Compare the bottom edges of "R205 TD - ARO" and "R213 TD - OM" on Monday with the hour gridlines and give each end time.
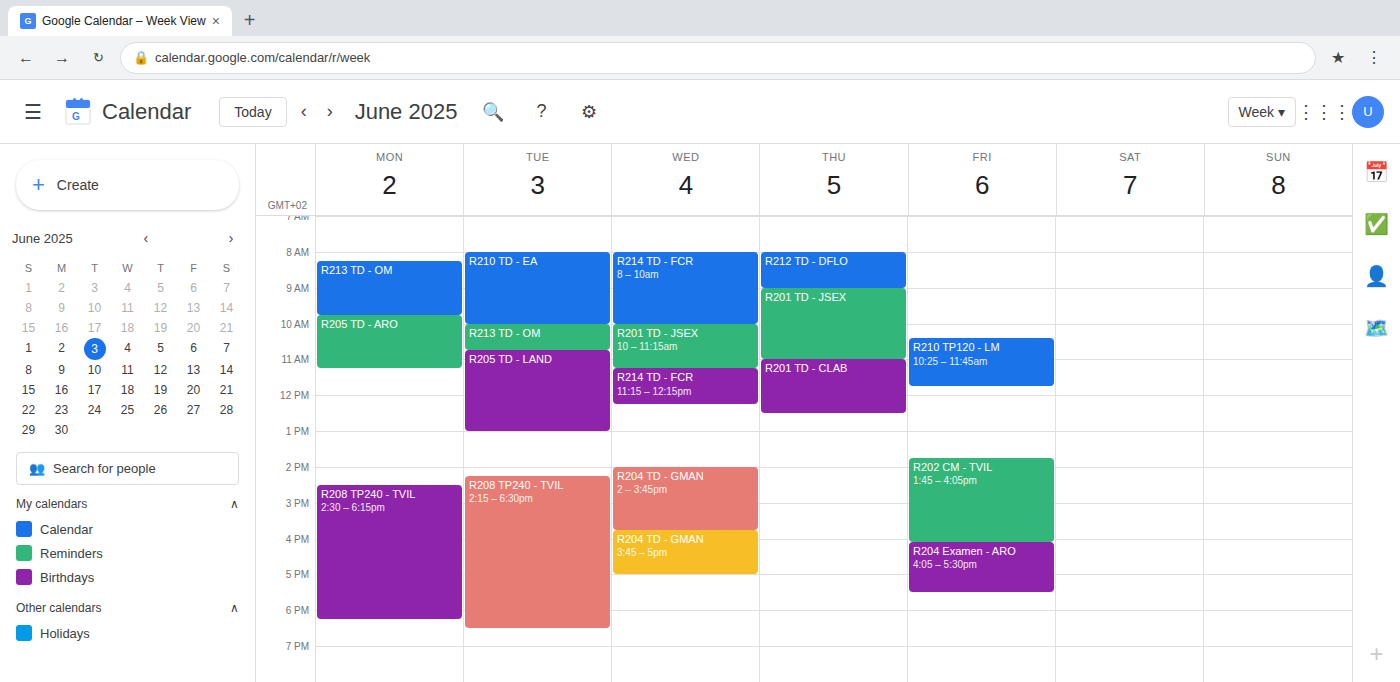
"R205 TD - ARO": 11:15, neither: a quarter of the way from the 11:00 line to the 12:00 line. "R213 TD - OM": 09:45, neither: three quarters of the way from the 09:00 line to the 10:00 line.